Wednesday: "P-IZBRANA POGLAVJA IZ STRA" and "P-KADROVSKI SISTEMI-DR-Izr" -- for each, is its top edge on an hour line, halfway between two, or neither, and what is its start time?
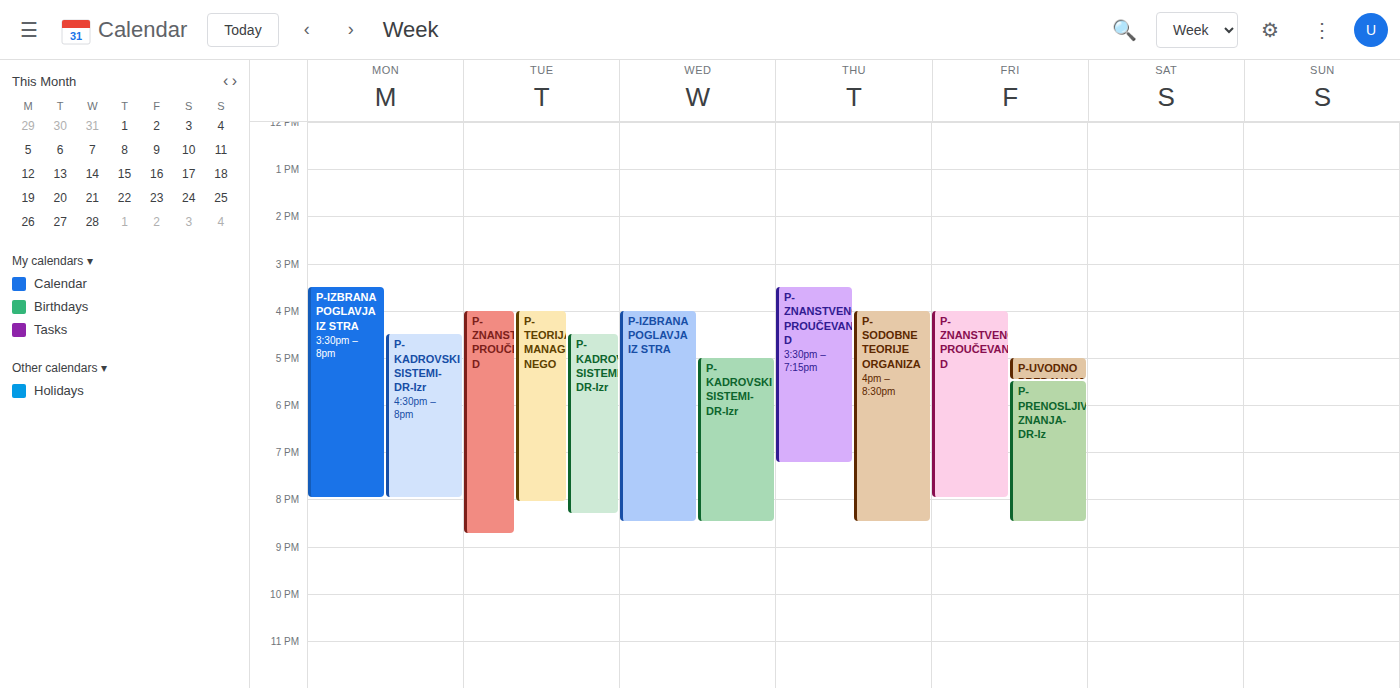
"P-IZBRANA POGLAVJA IZ STRA": 4:00 PM, exactly on the 4 PM line. "P-KADROVSKI SISTEMI-DR-Izr": 5:00 PM, exactly on the 5 PM line.